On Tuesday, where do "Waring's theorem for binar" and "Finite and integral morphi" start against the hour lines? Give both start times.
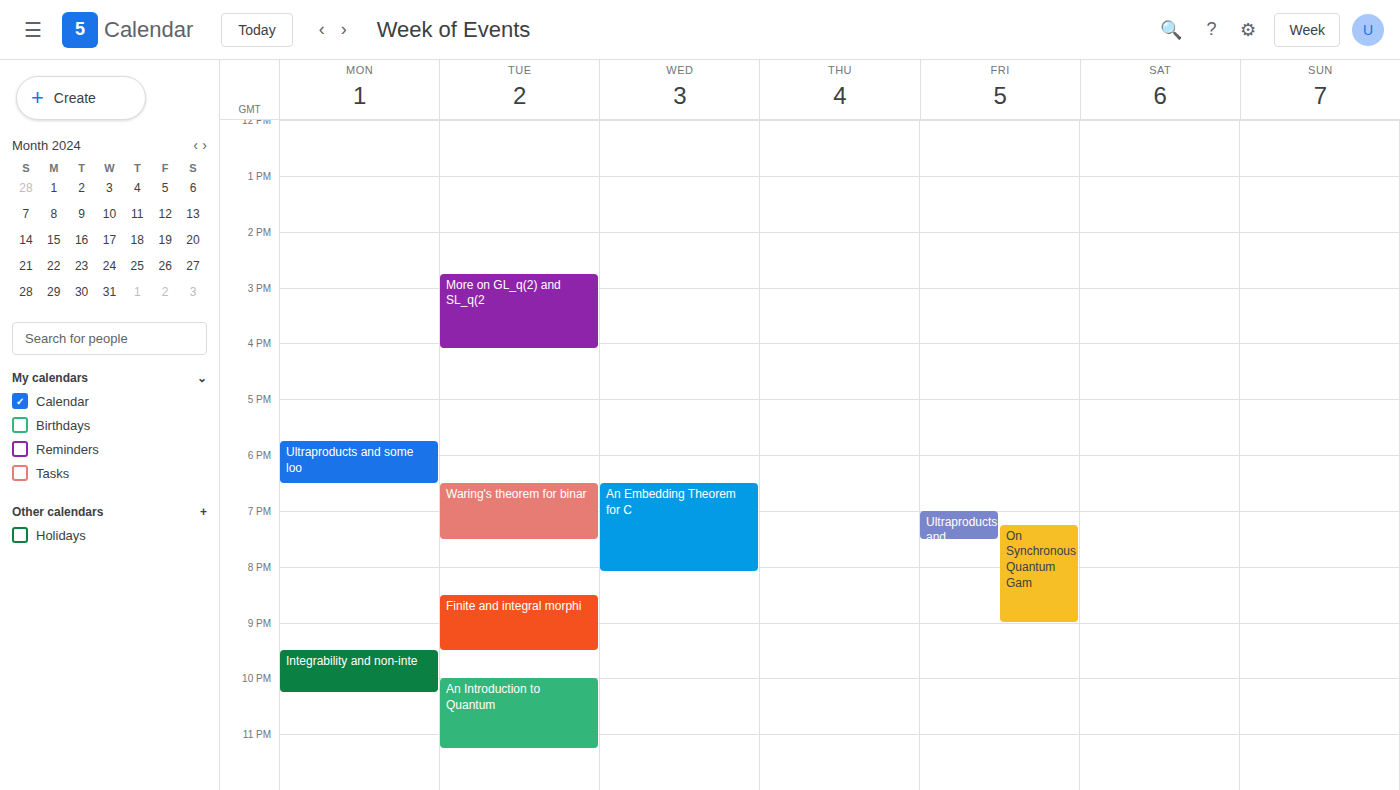
"Waring's theorem for binar": 6:30 PM, halfway between the 6 PM and 7 PM lines. "Finite and integral morphi": 8:30 PM, halfway between the 8 PM and 9 PM lines.